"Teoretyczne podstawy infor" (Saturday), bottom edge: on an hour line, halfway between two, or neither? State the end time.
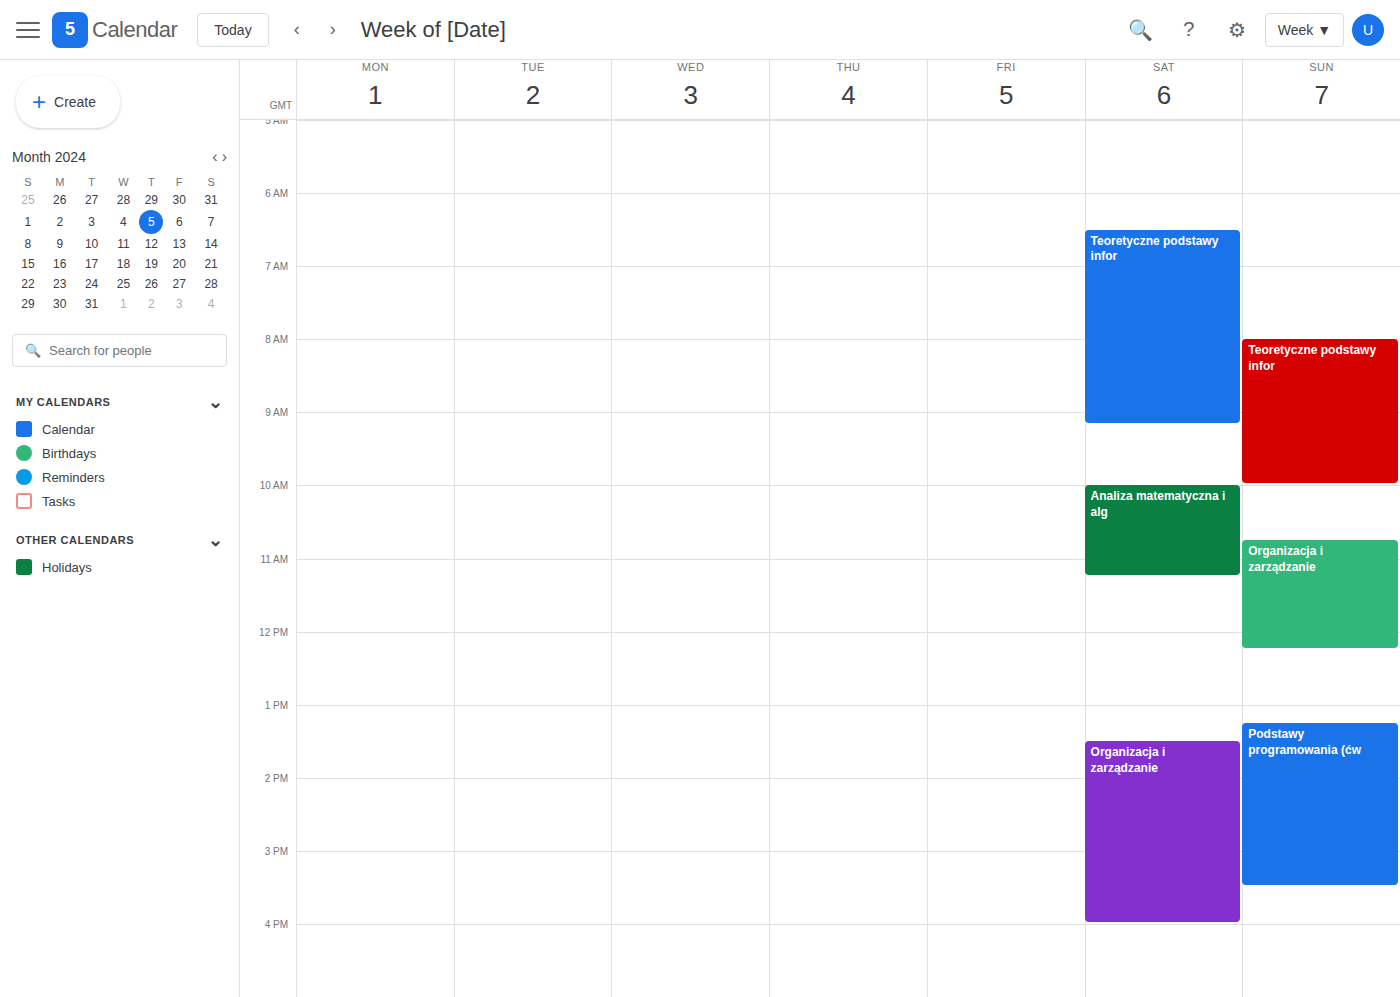
9:10 AM -- neither: 10 minutes below the 9 AM line and 50 minutes above the 10 AM line.